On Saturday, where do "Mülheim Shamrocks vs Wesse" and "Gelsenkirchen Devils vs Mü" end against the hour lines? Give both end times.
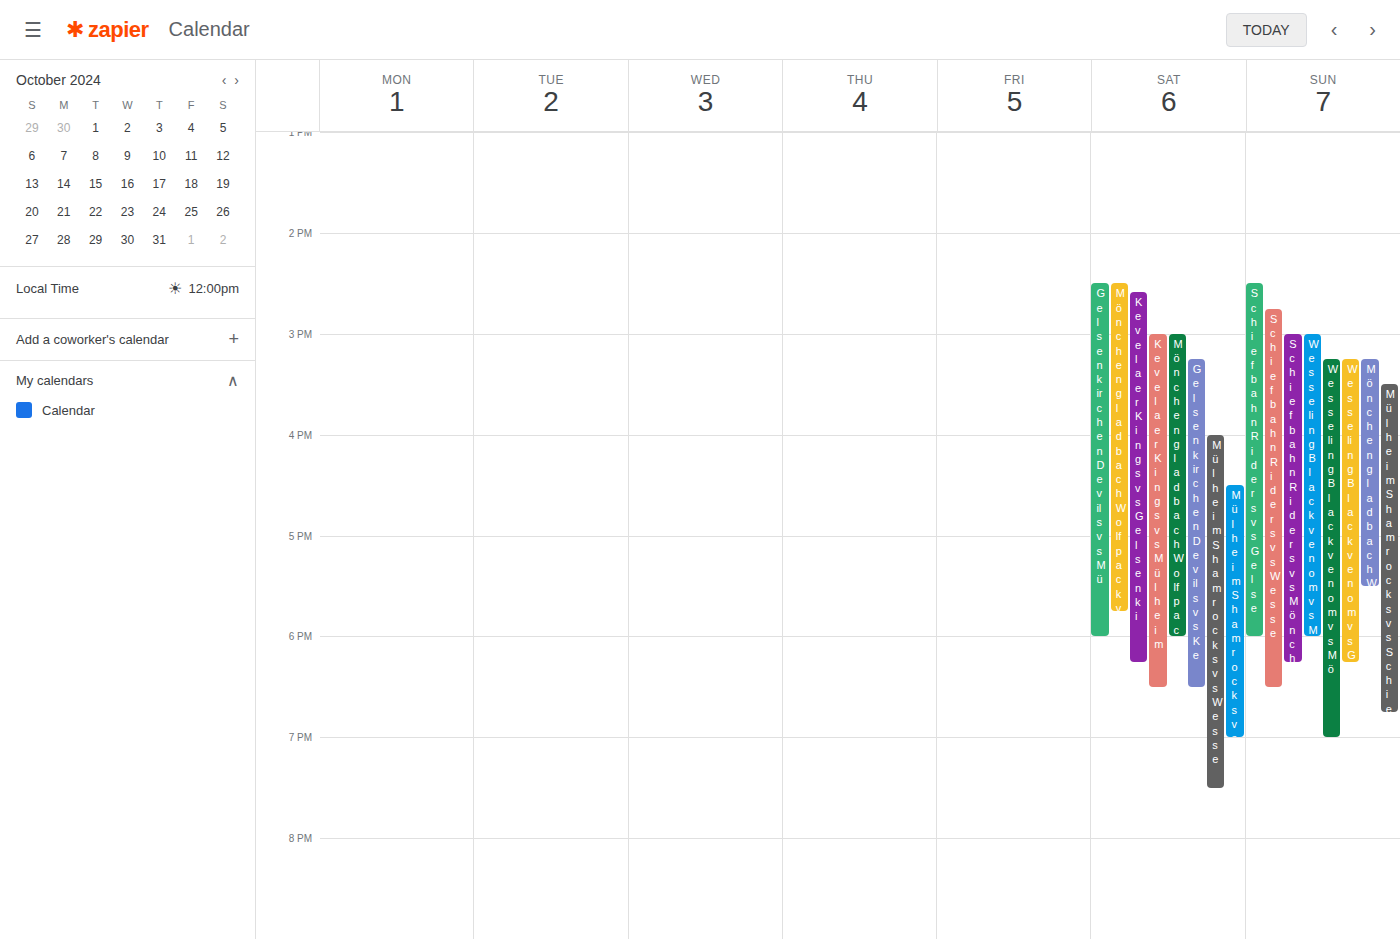
"Mülheim Shamrocks vs Wesse": 7:30 PM, halfway between the 7 PM and 8 PM lines. "Gelsenkirchen Devils vs Mü": 6:00 PM, exactly on the 6 PM line.